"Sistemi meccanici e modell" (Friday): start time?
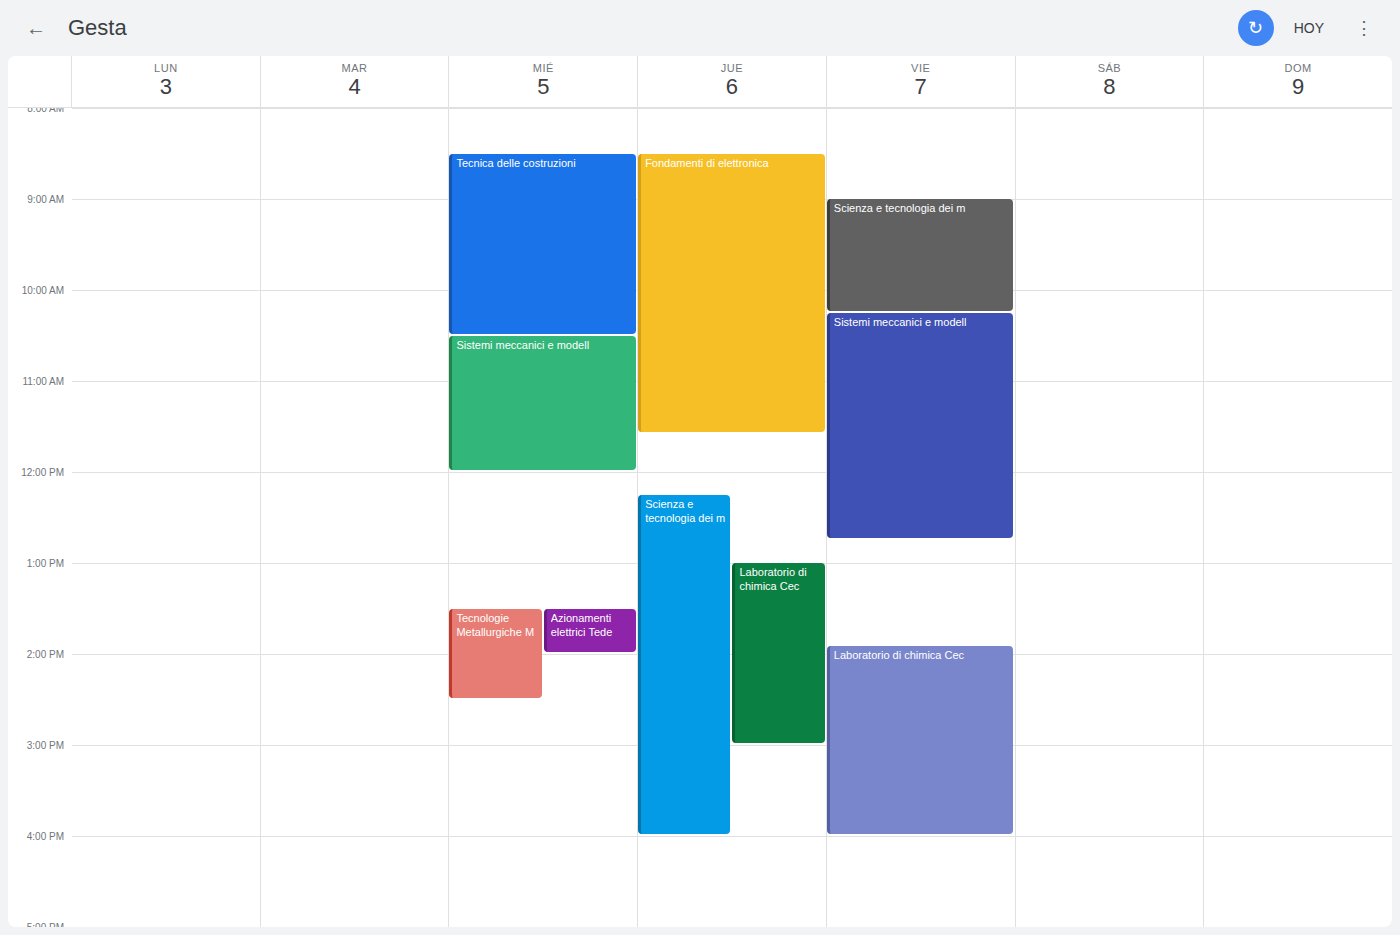
10:15 AM